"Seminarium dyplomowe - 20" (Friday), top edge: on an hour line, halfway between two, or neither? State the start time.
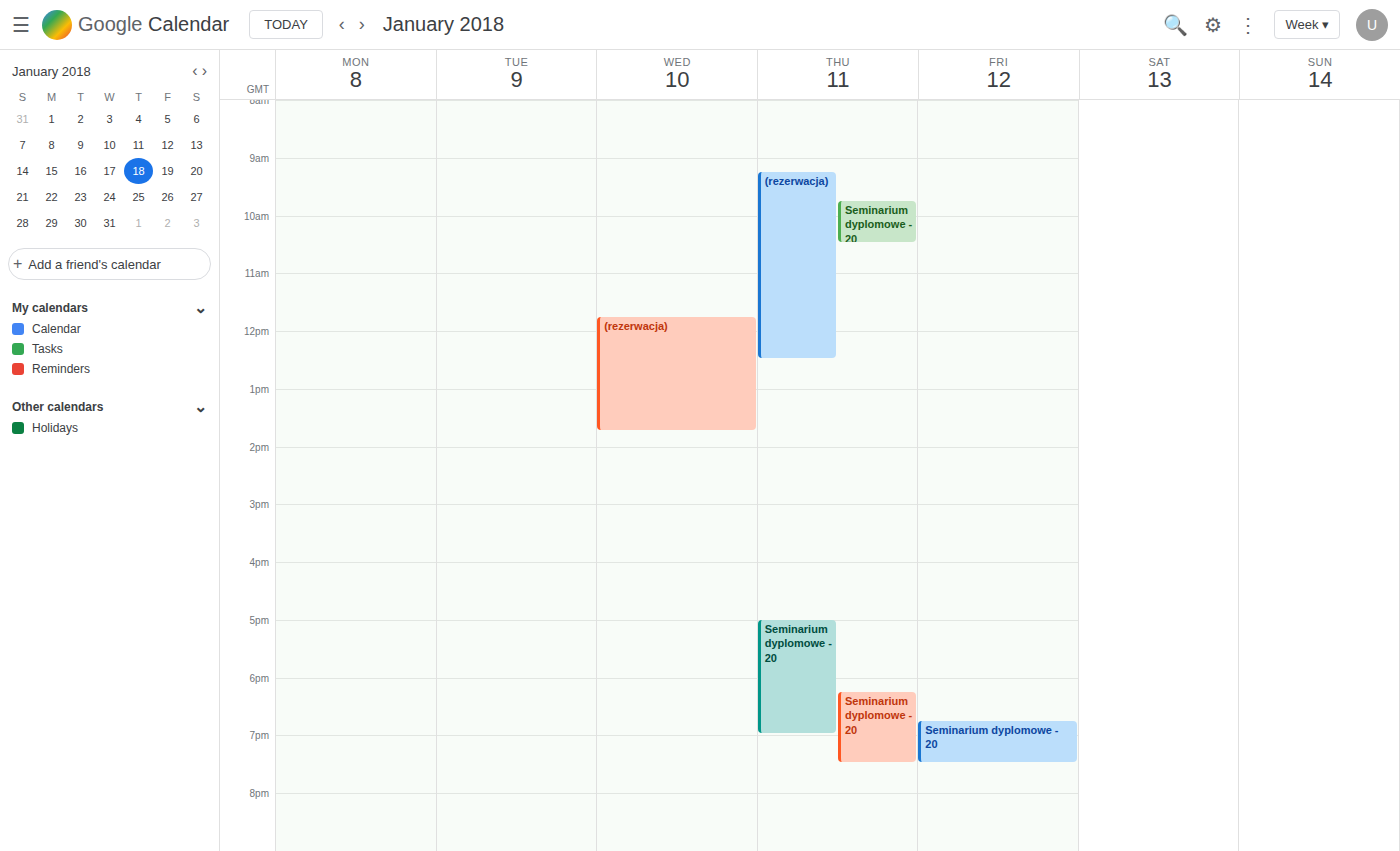
6:45 PM -- neither: three quarters of the way from the 6 PM line to the 7 PM line.